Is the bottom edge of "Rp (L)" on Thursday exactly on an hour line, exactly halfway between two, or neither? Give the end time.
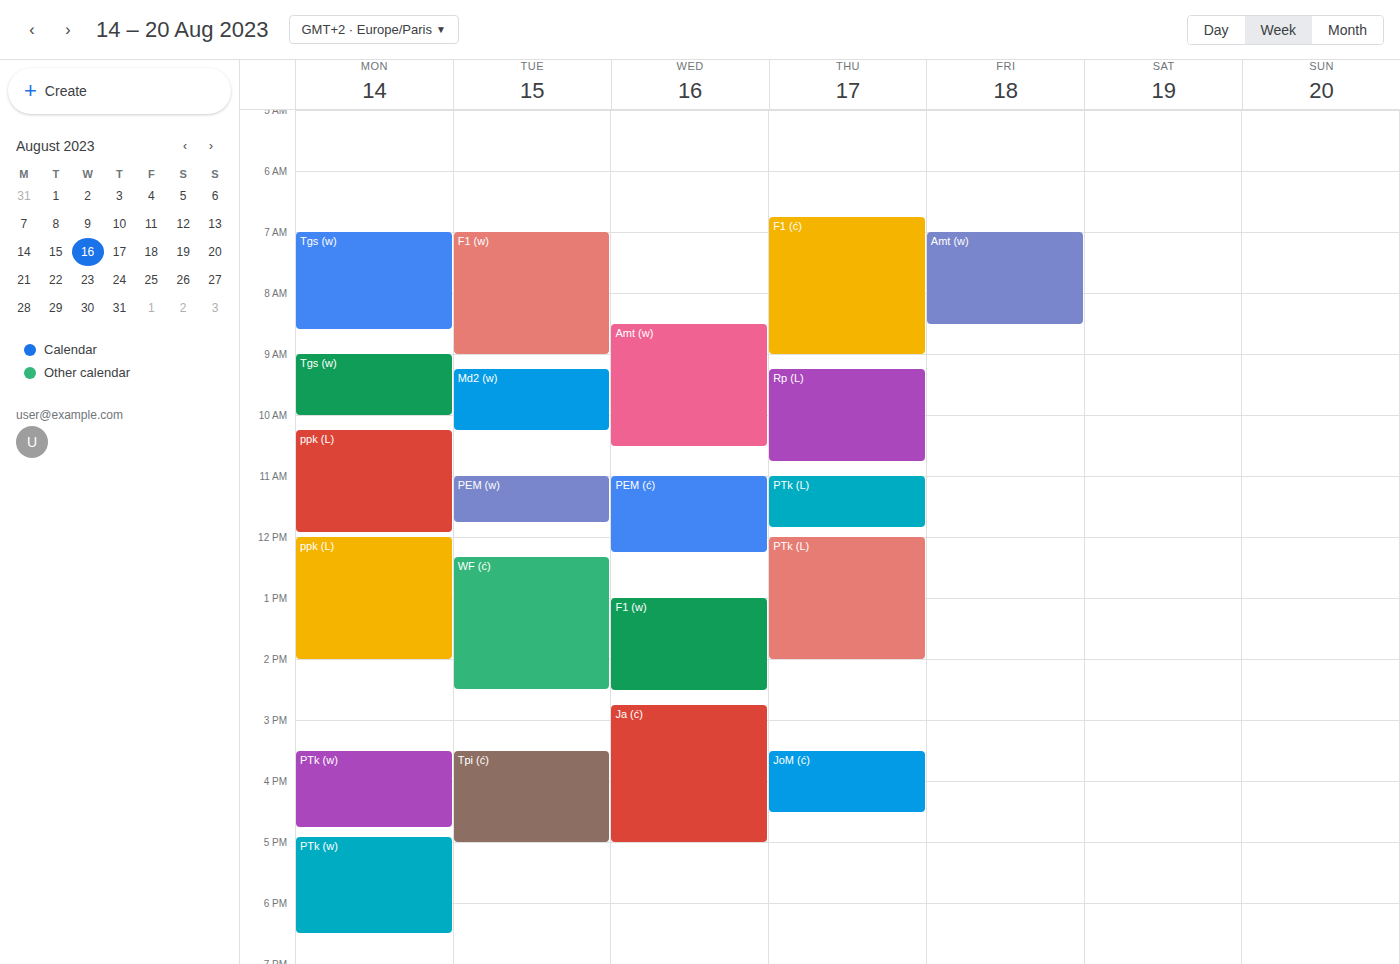
10:45 AM -- neither: three quarters of the way from the 10 AM line to the 11 AM line.